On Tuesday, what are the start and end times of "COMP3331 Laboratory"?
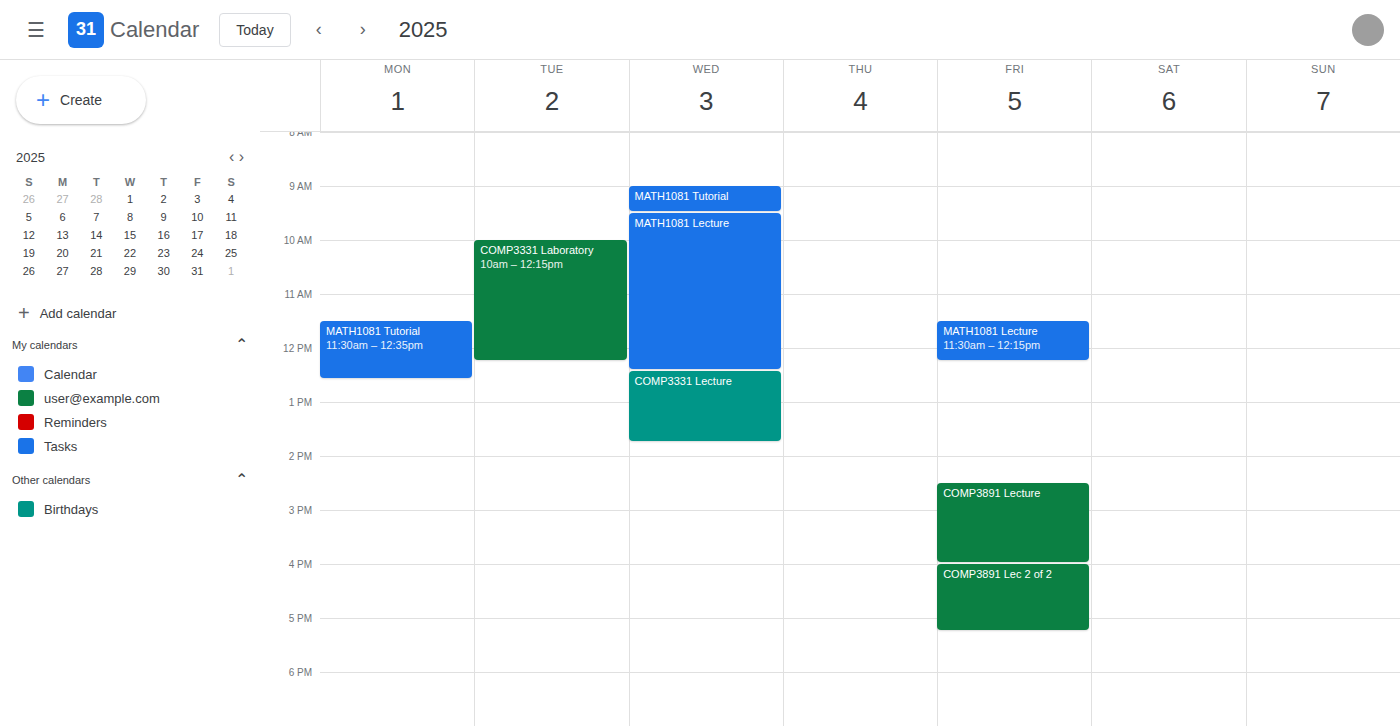
10:00 AM to 12:15 PM